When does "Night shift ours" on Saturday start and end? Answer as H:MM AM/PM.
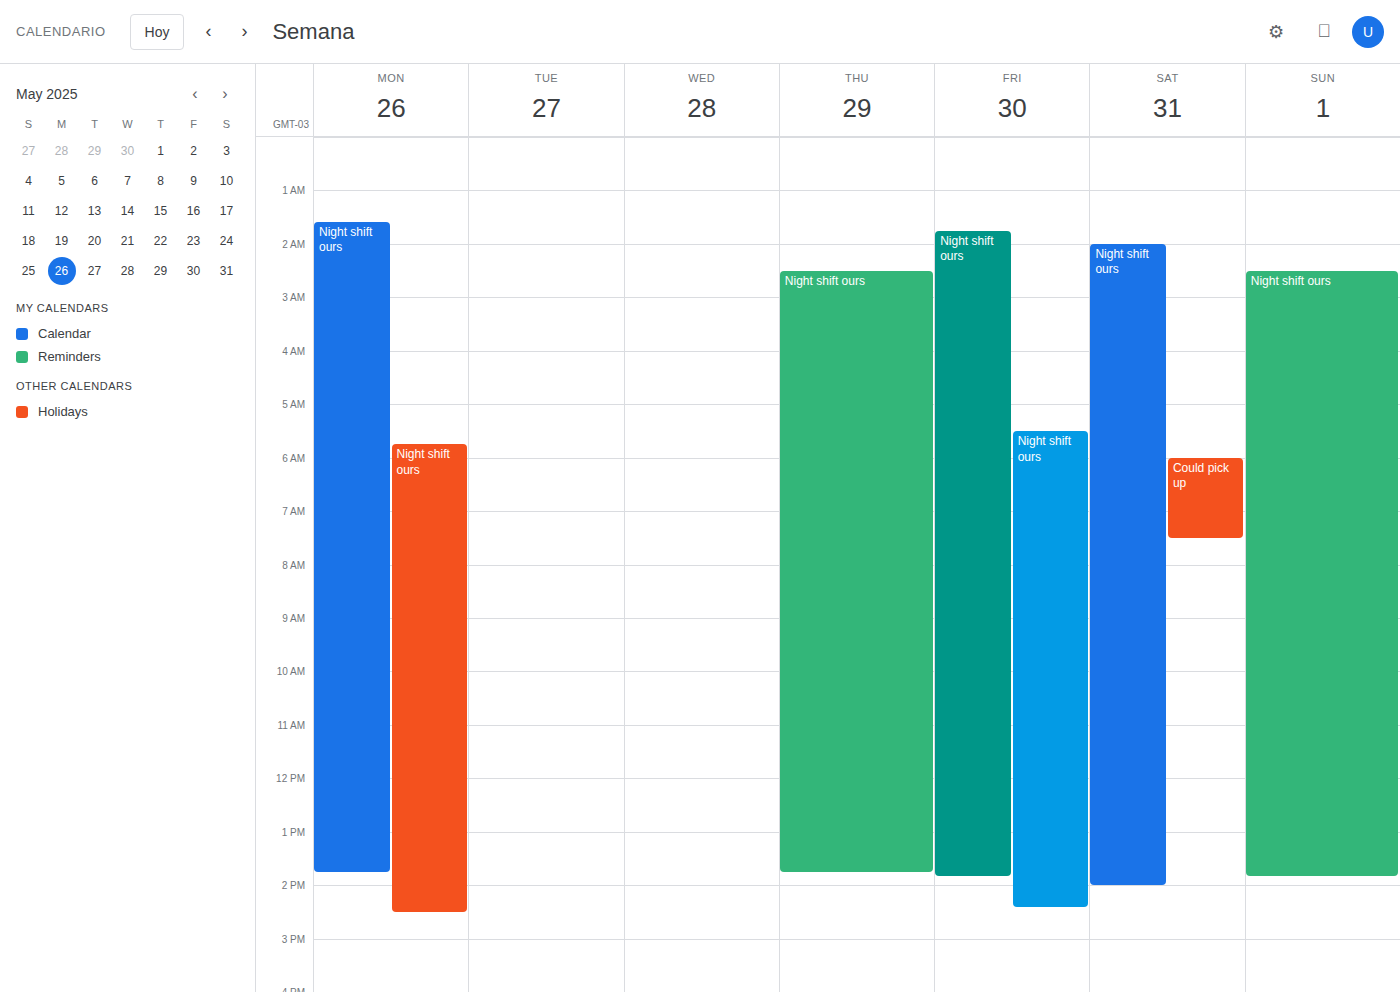
2:00 AM to 2:00 PM